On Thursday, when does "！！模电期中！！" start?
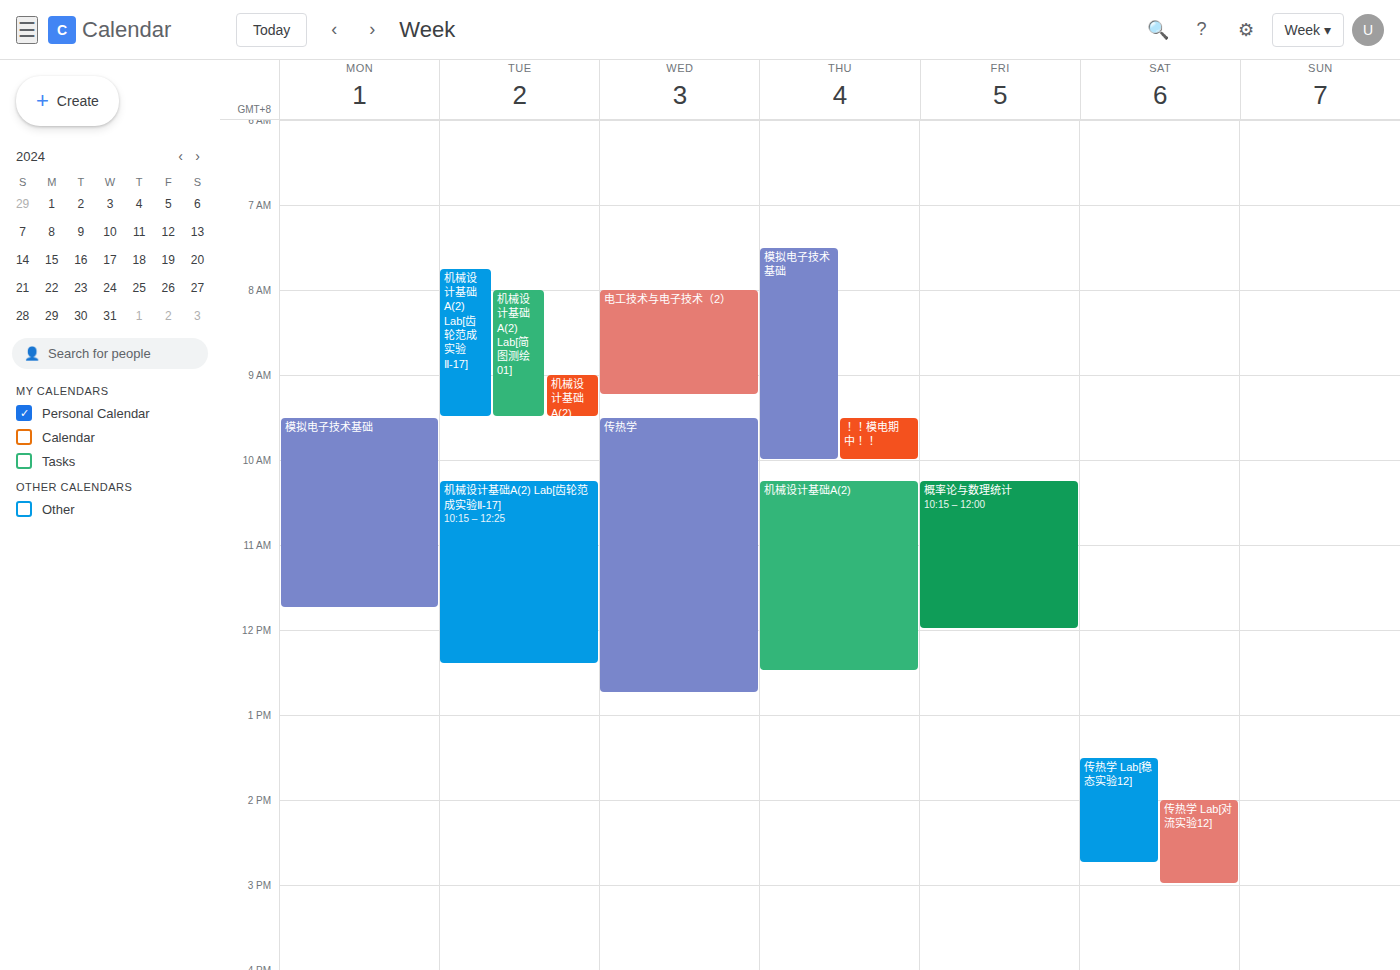
9:30 AM